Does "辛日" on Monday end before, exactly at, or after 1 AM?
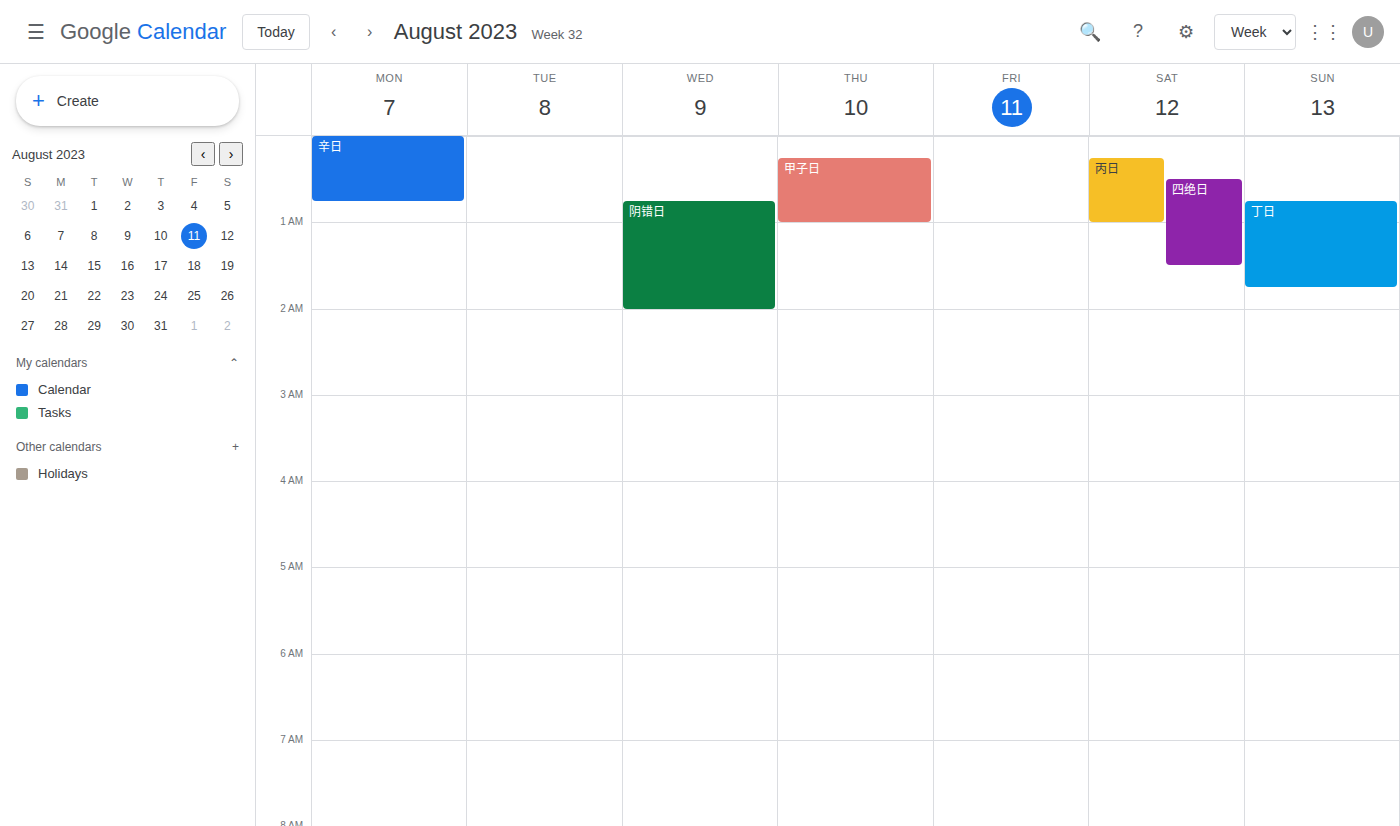
12:45 AM -- before 1 AM, 15 minutes above the 1 AM line.